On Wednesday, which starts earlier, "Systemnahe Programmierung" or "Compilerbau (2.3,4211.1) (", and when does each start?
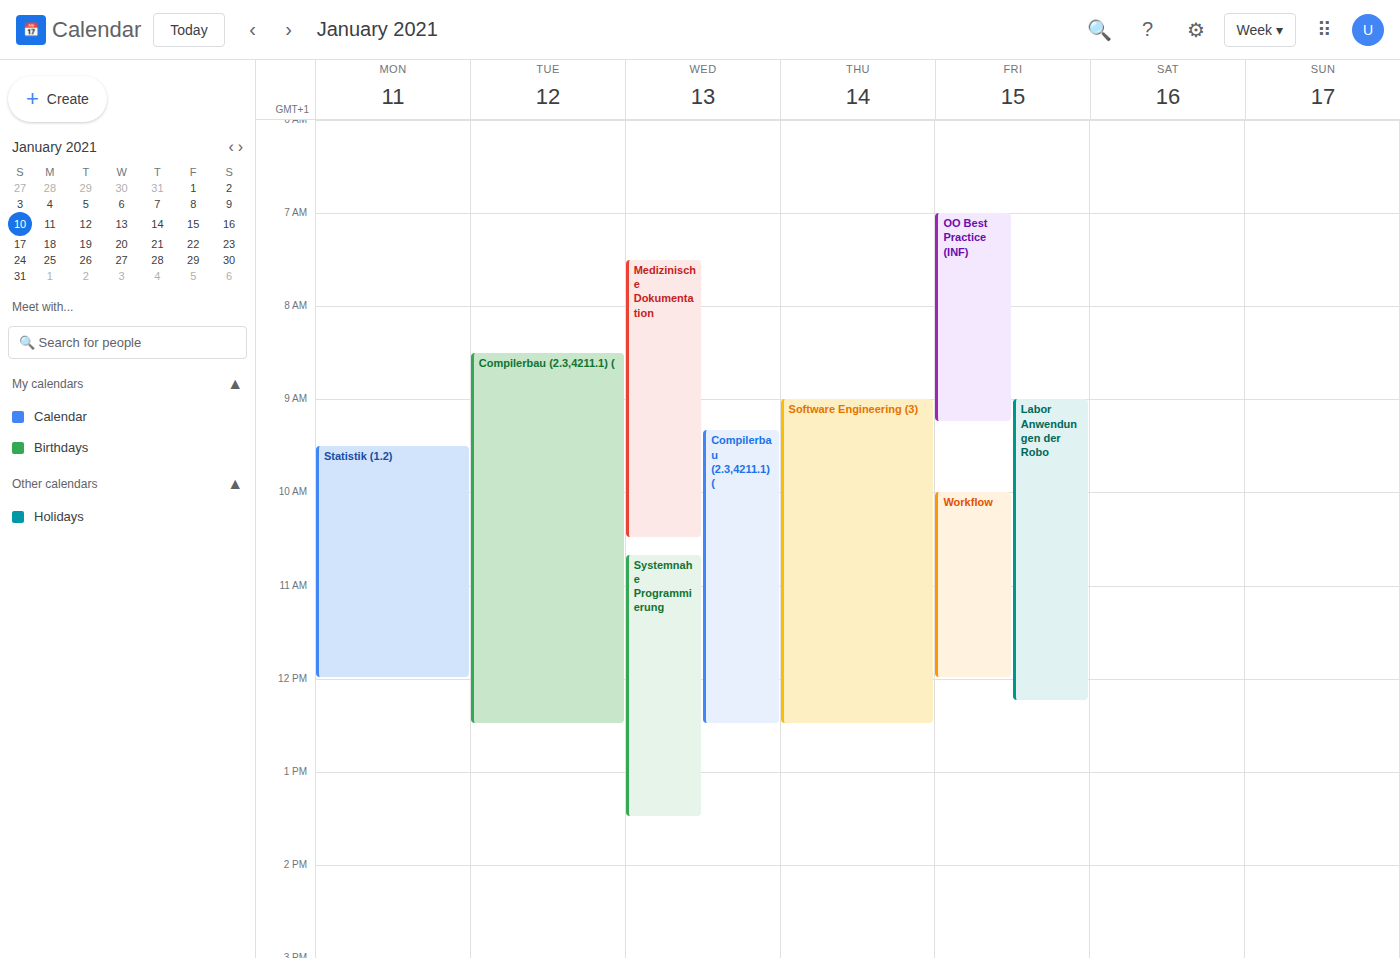
"Compilerbau (2.3,4211.1) (" 9:20 AM; "Systemnahe Programmierung" 10:40 AM.